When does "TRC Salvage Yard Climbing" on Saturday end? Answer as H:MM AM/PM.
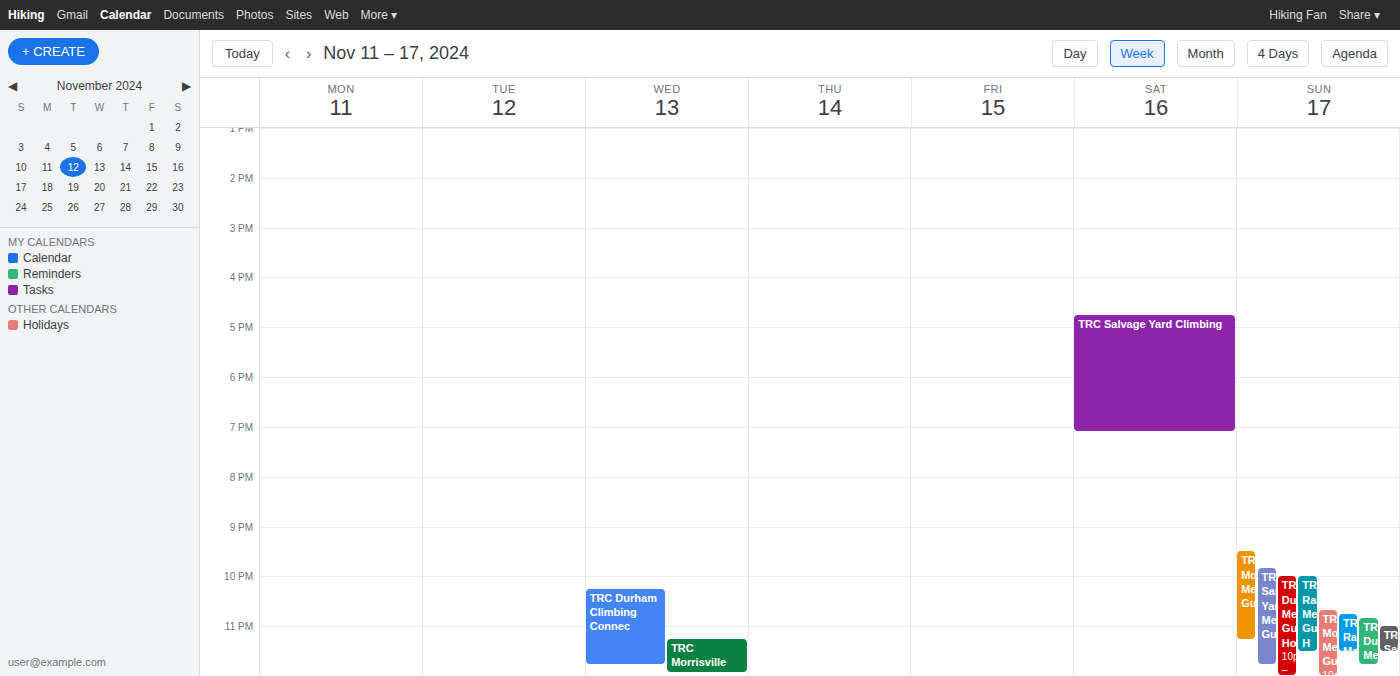
7:05 PM